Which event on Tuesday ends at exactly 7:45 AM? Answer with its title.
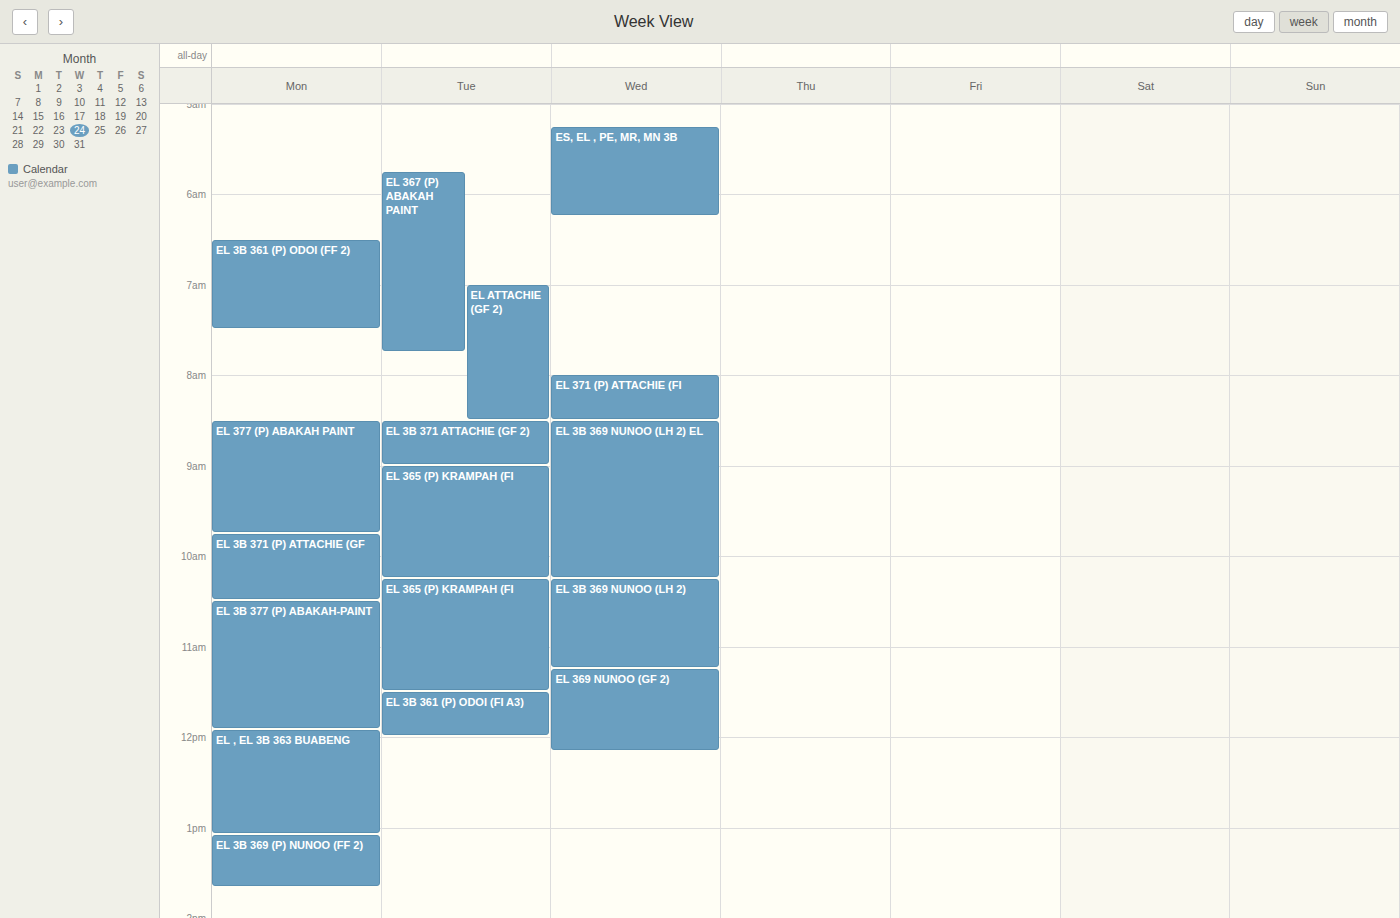
"EL 367 (P) ABAKAH PAINT"